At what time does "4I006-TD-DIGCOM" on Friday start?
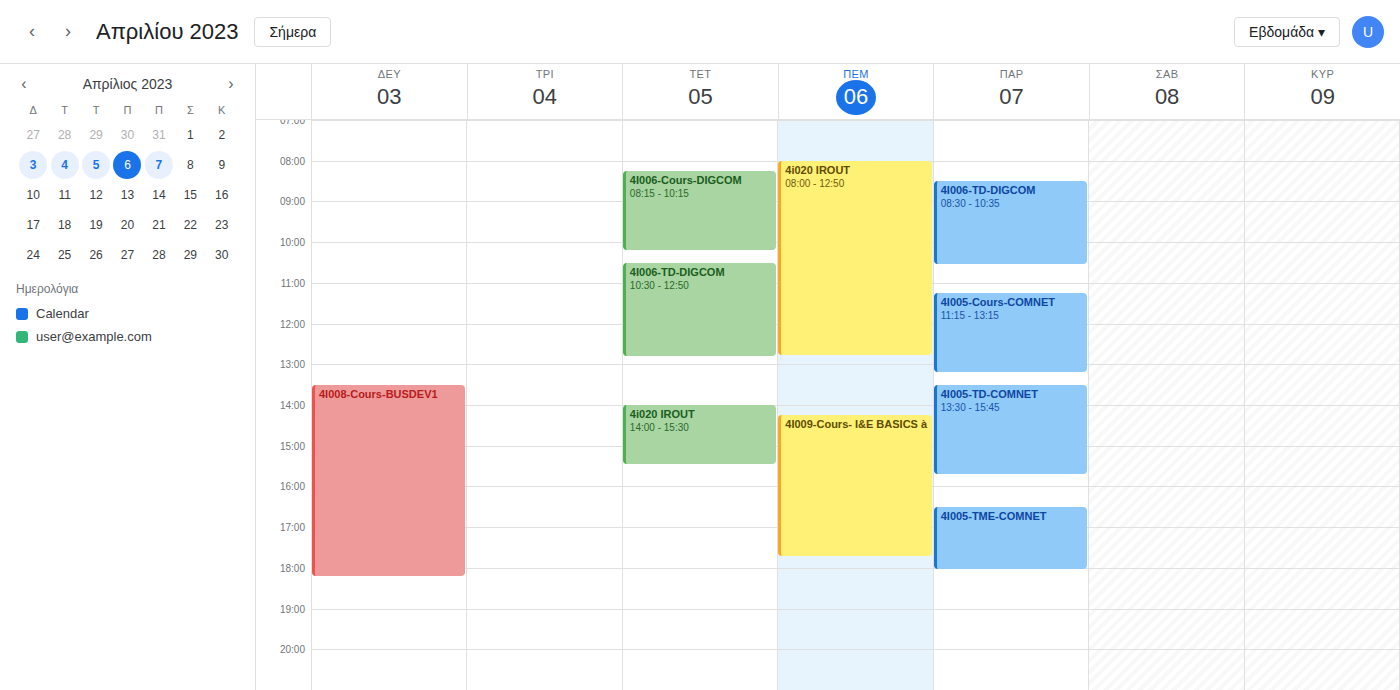
8:30 AM